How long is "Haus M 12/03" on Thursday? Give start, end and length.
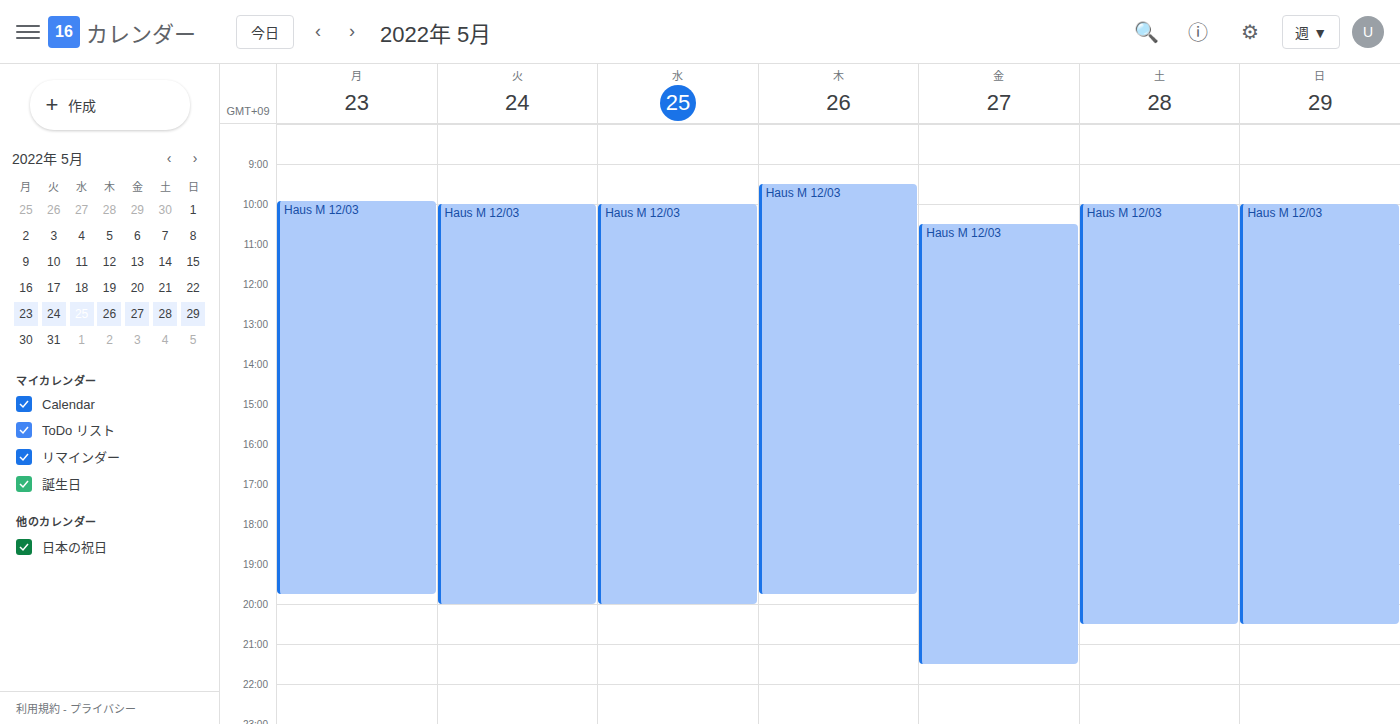
09:30 to 19:45, 10 hours 15 minutes